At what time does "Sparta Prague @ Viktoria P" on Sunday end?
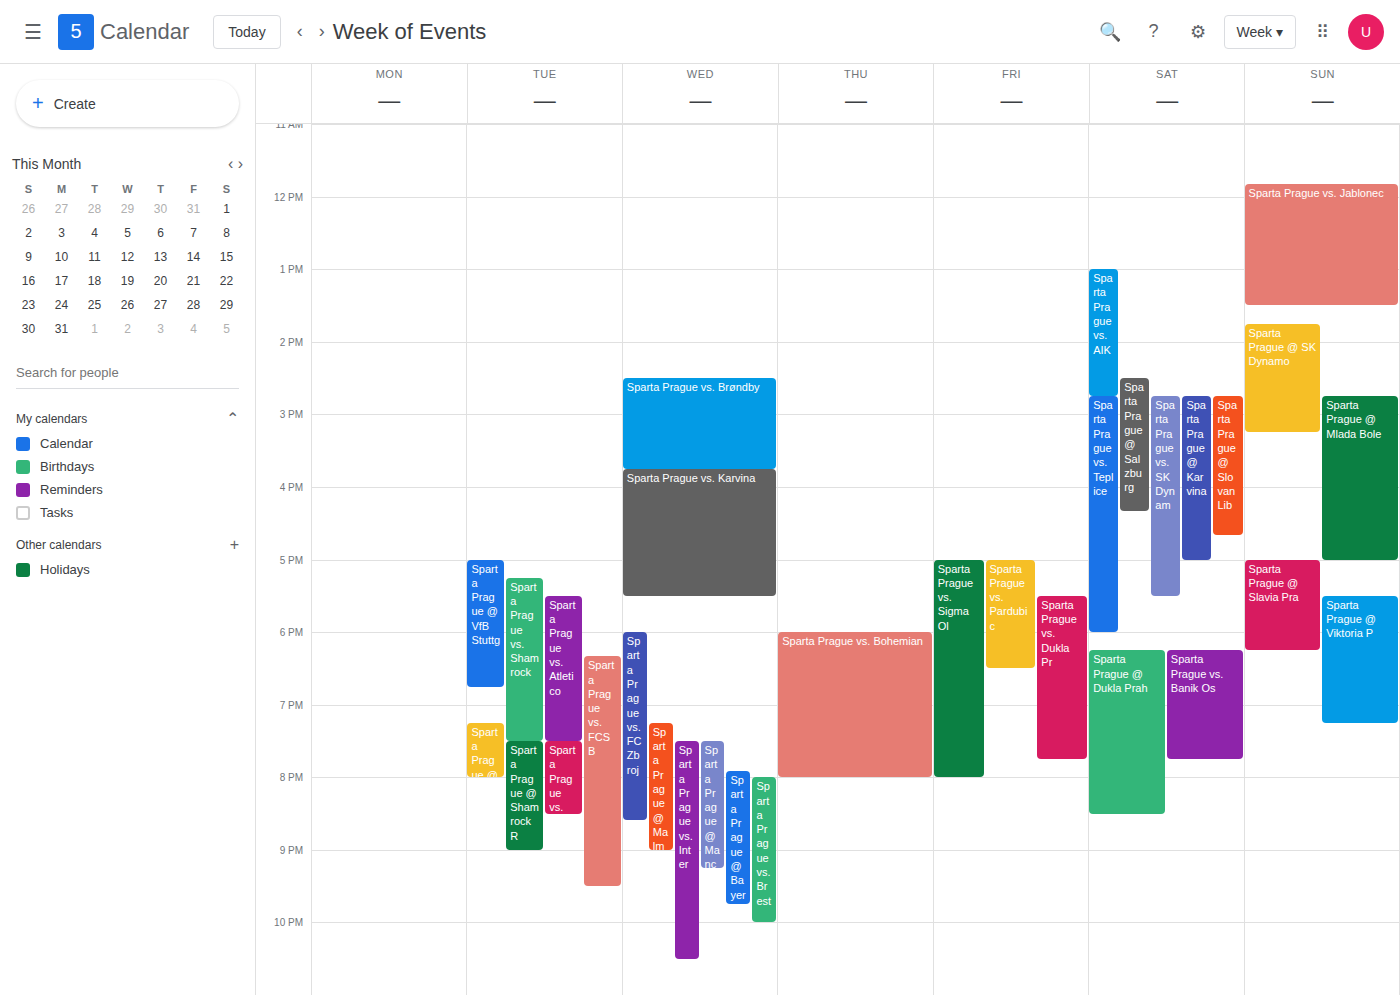
7:15 PM